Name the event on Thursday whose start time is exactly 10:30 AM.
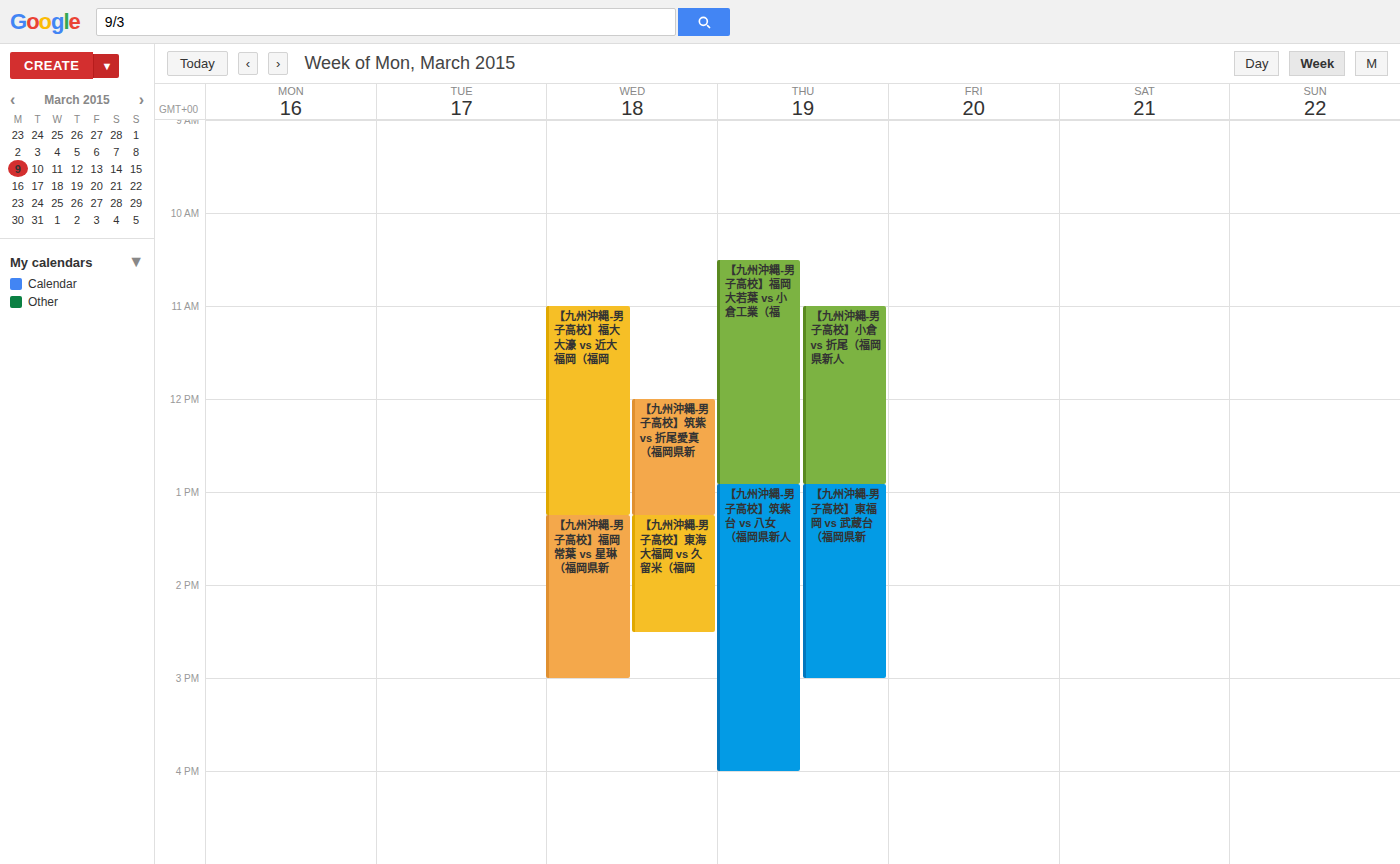
"【九州沖縄-男子高校】福岡大若葉 vs 小倉工業（福"